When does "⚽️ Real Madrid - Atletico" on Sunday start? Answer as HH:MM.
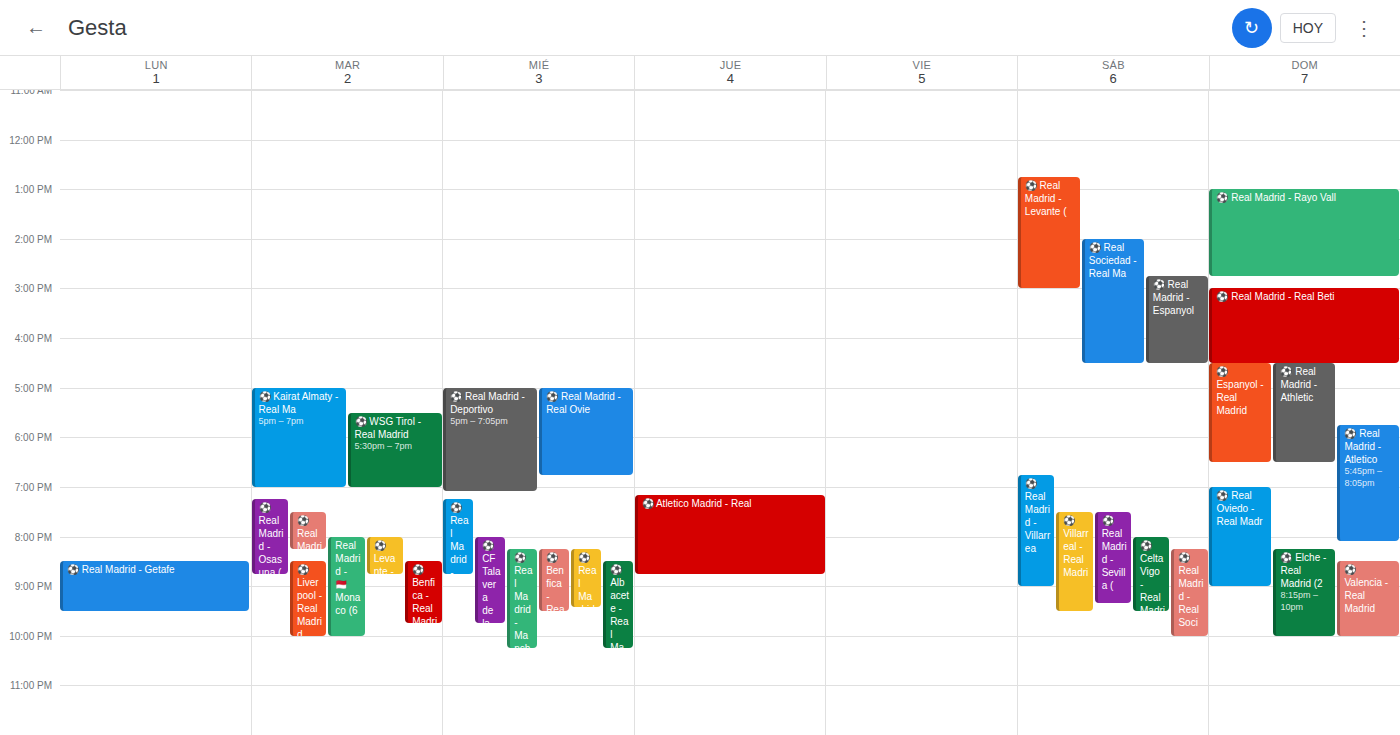
17:45